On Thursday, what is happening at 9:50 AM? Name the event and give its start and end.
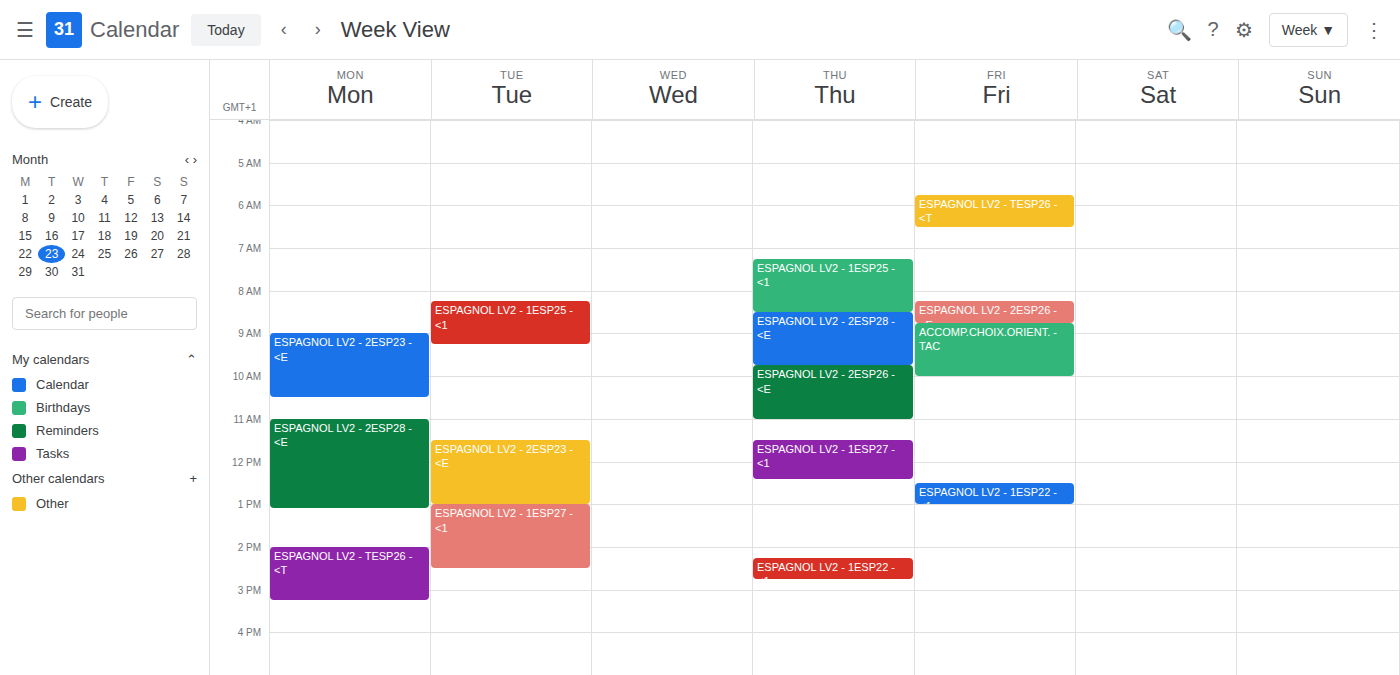
"ESPAGNOL LV2 - 2ESP26 - <E", 9:45 AM to 11:00 AM